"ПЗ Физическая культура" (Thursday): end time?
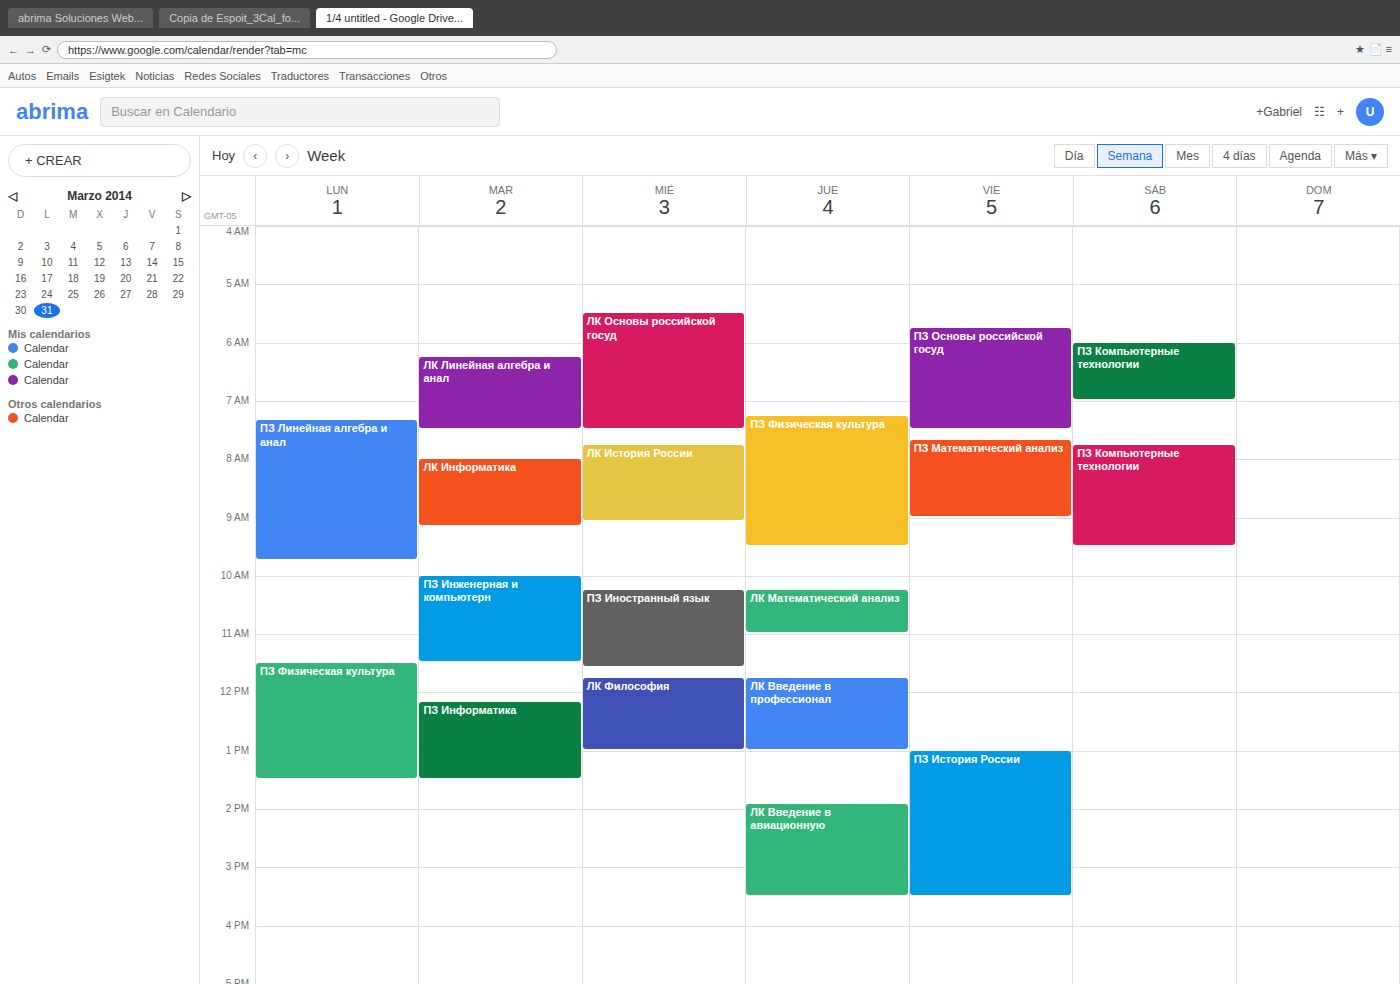
9:30 AM